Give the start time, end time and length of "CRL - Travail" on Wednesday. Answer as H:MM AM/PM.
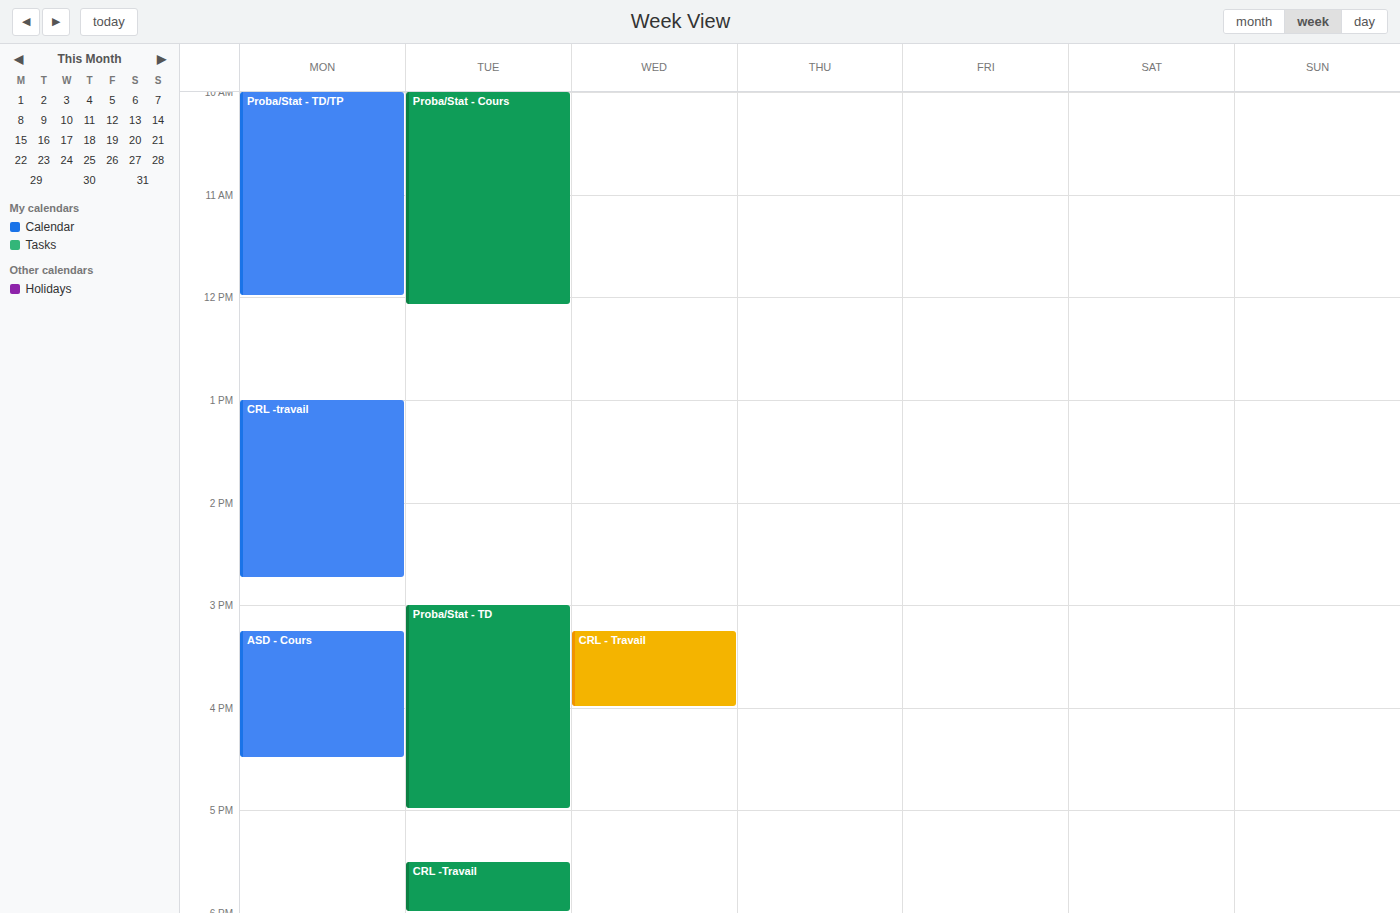
3:15 PM to 4:00 PM, 45 minutes